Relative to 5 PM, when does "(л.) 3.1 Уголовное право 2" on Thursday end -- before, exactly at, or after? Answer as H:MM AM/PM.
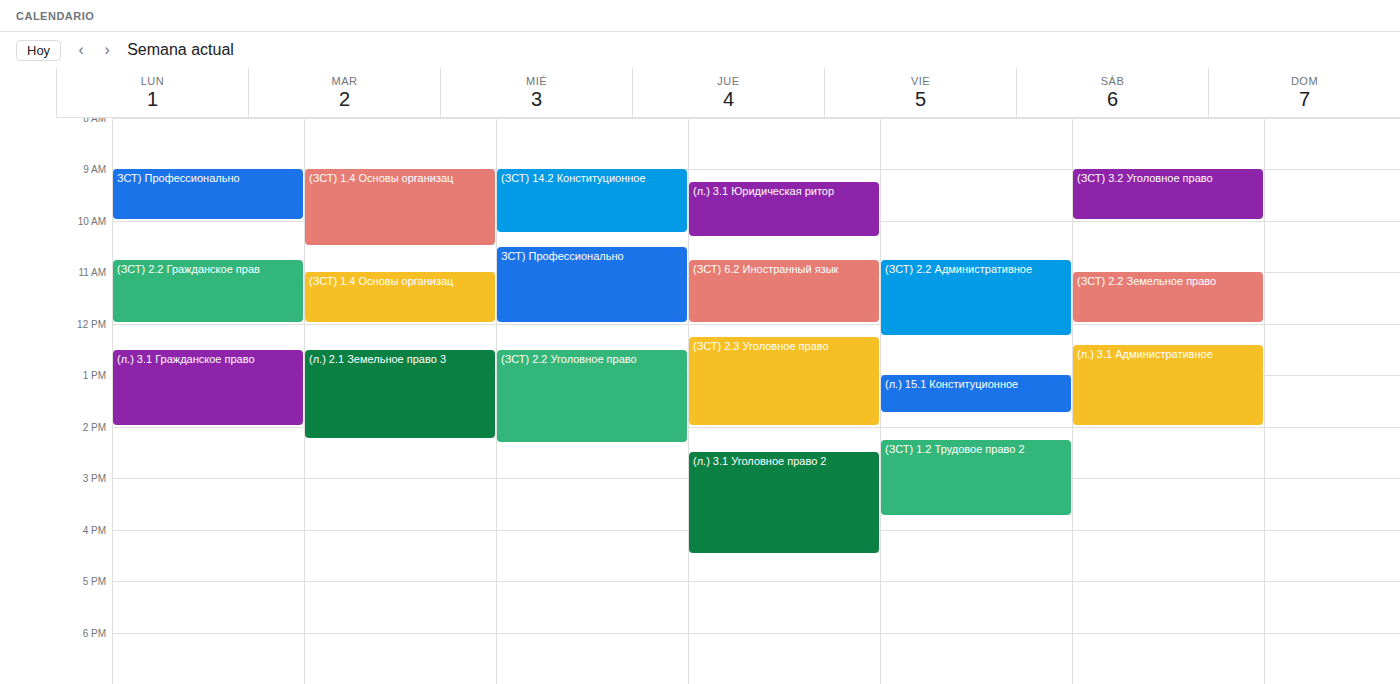
4:30 PM -- before 5 PM, 30 minutes above the 5 PM line.